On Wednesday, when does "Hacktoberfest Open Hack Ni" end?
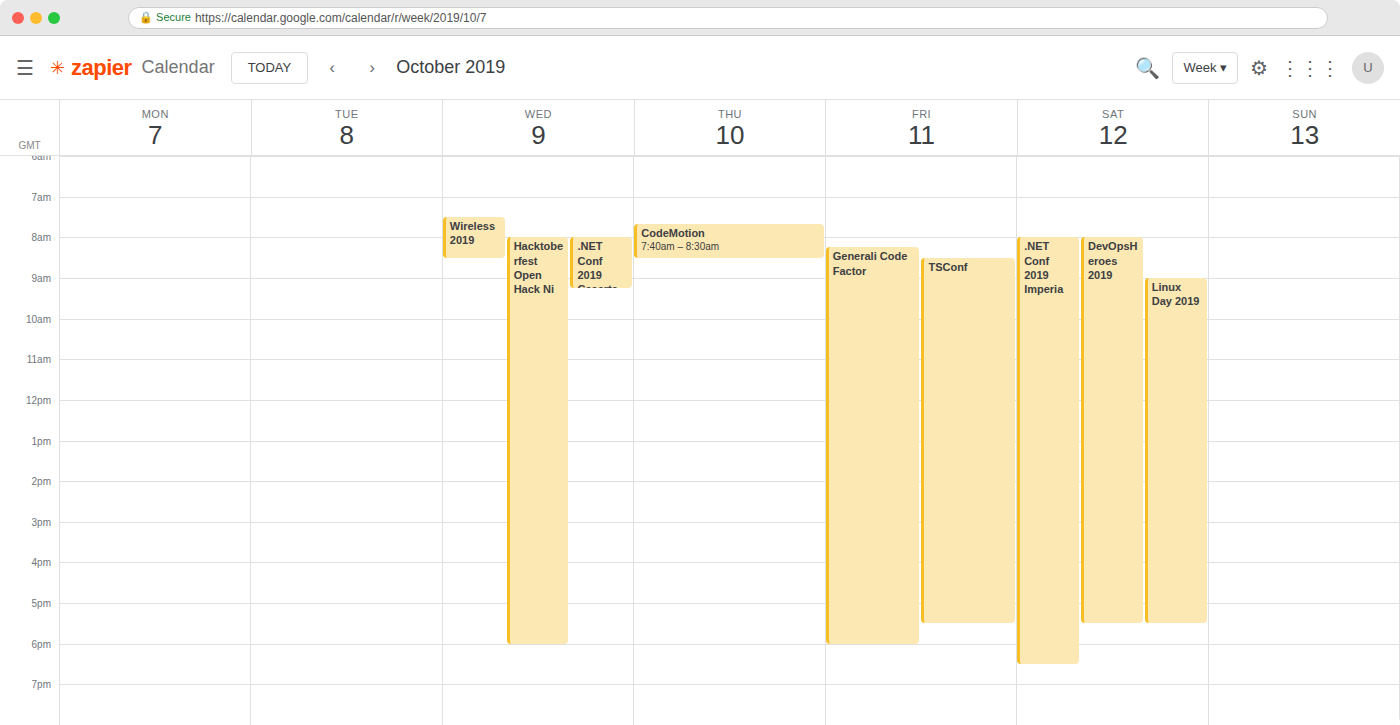
6:00 PM